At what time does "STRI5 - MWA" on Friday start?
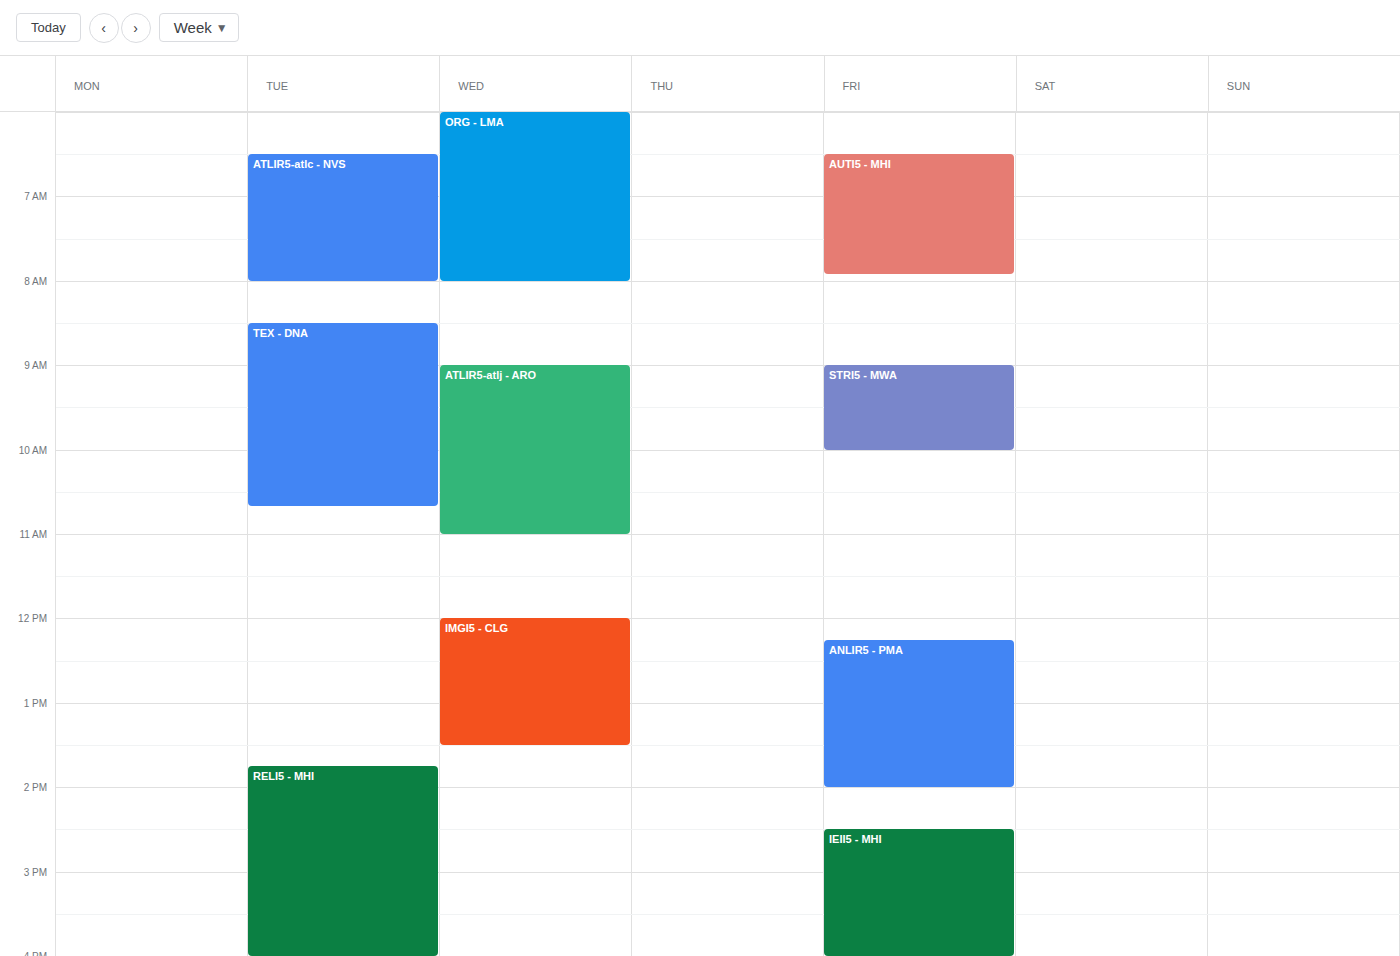
9:00 AM